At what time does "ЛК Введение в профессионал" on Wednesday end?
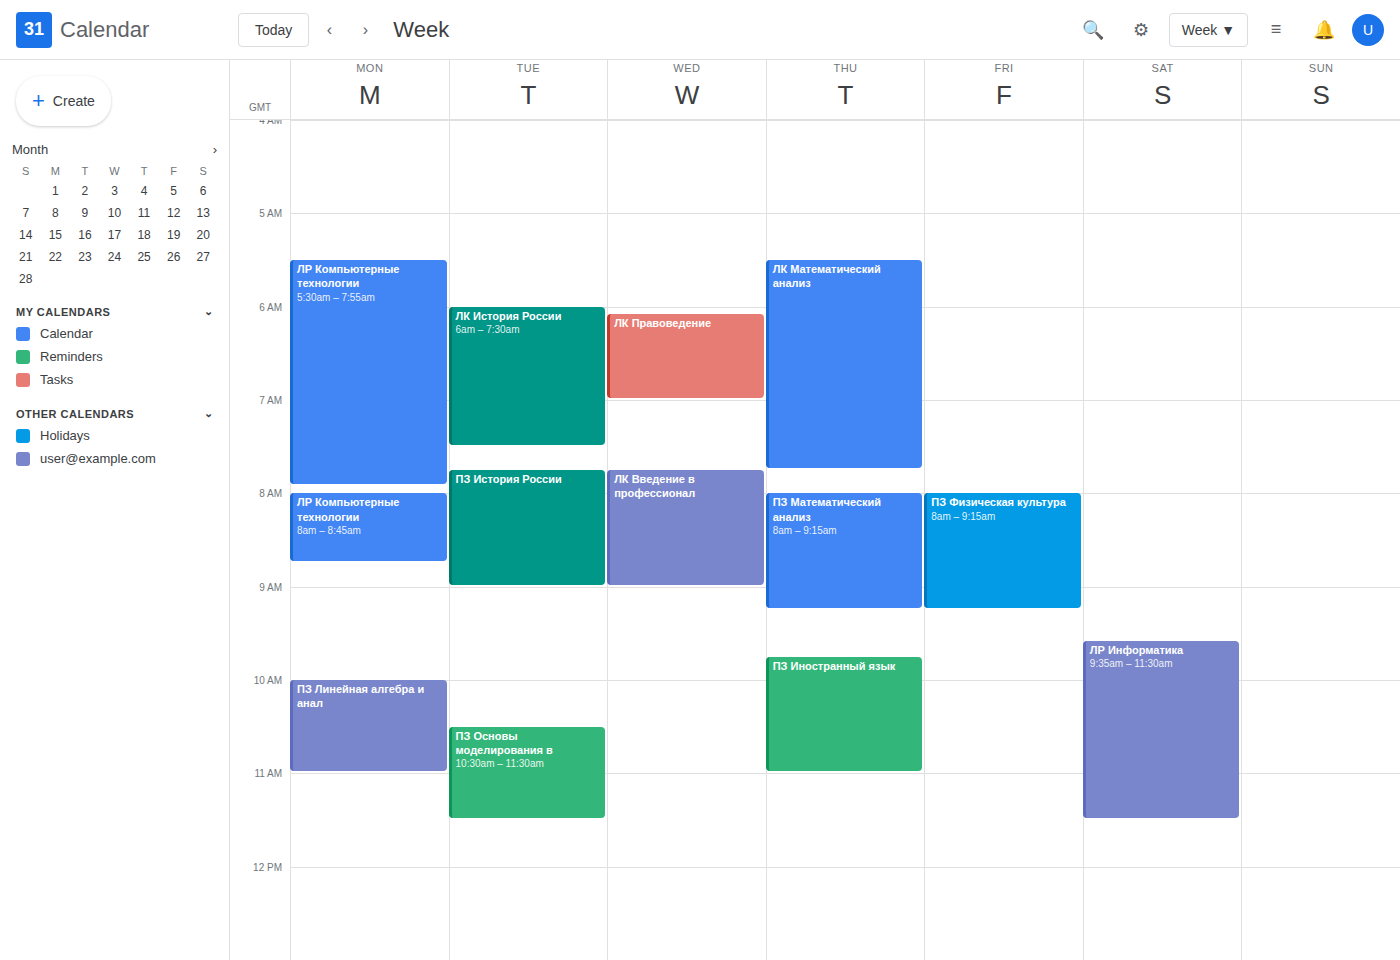
9:00 AM